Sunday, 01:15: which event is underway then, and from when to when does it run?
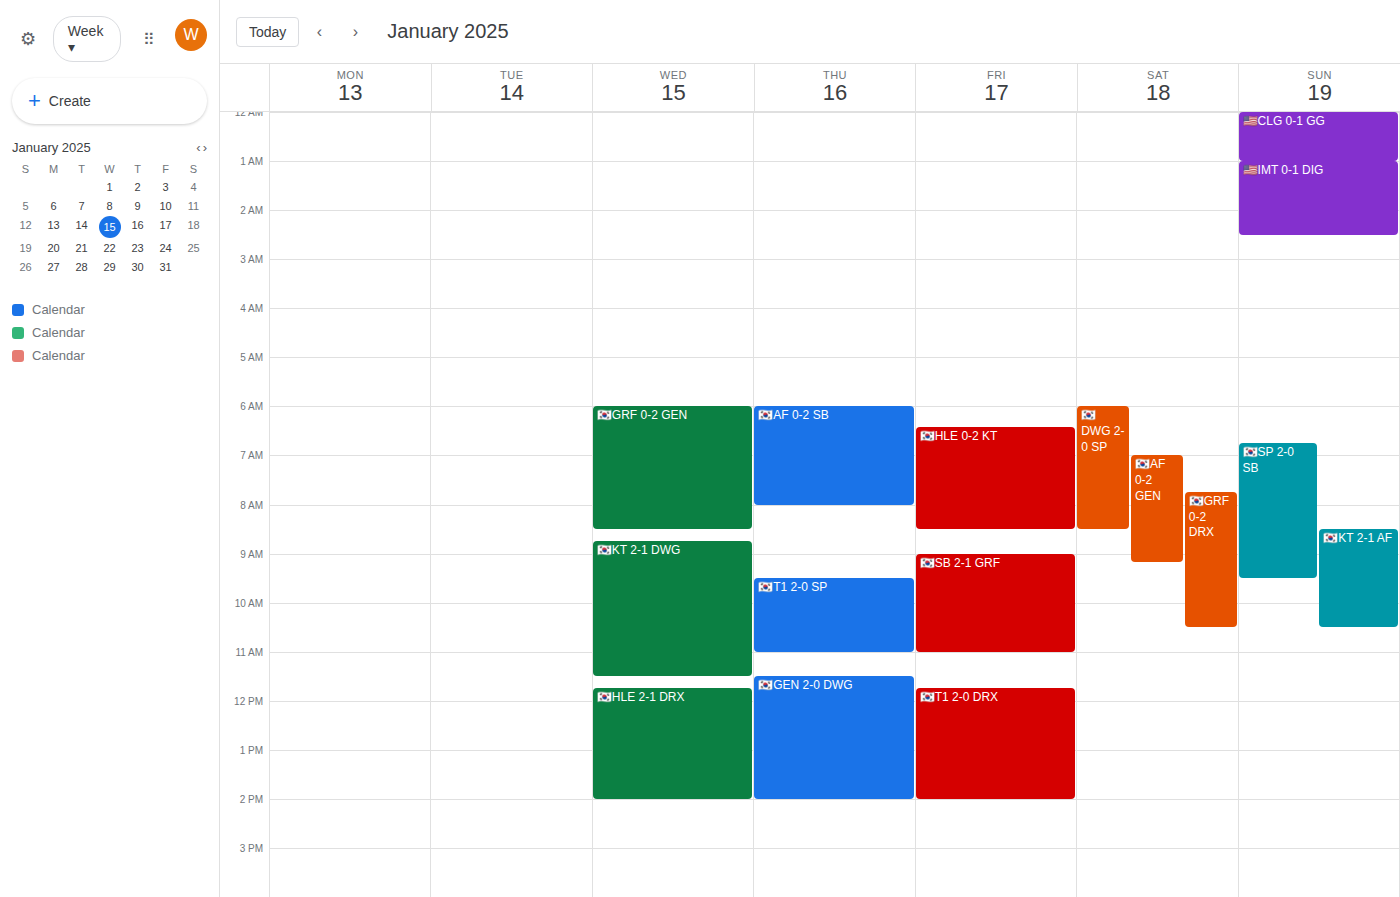
"🇺🇸IMT 0-1 DIG", 01:00 to 02:30